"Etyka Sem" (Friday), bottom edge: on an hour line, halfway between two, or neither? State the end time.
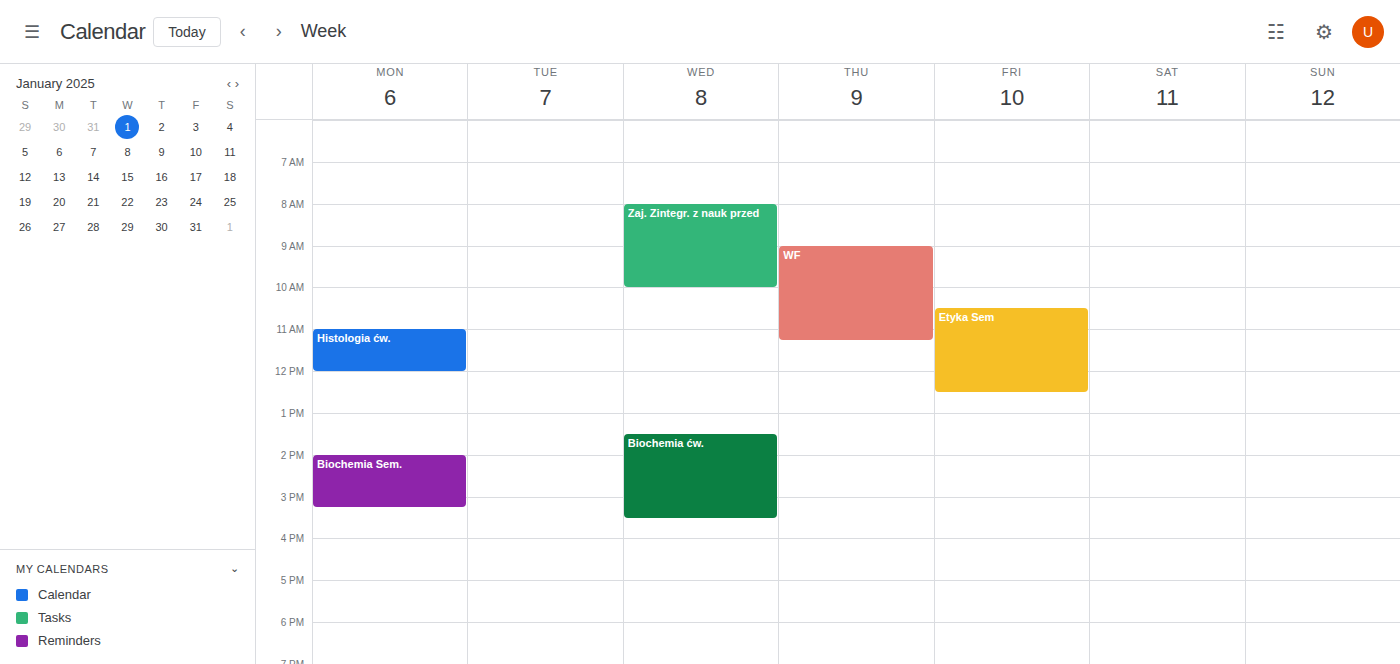
12:30 PM -- halfway between the 12 PM and 1 PM lines.